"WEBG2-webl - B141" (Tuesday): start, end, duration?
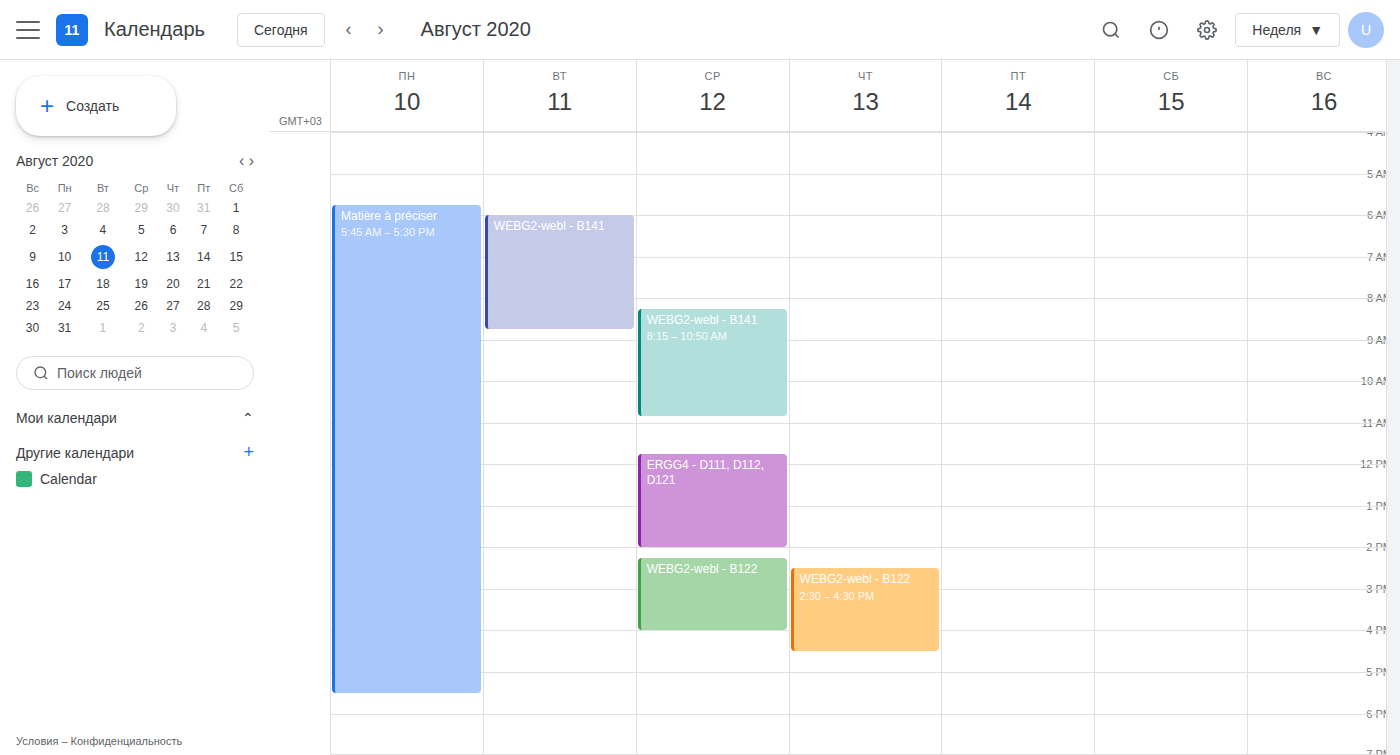
6:00 AM to 8:45 AM, 2 hours 45 minutes